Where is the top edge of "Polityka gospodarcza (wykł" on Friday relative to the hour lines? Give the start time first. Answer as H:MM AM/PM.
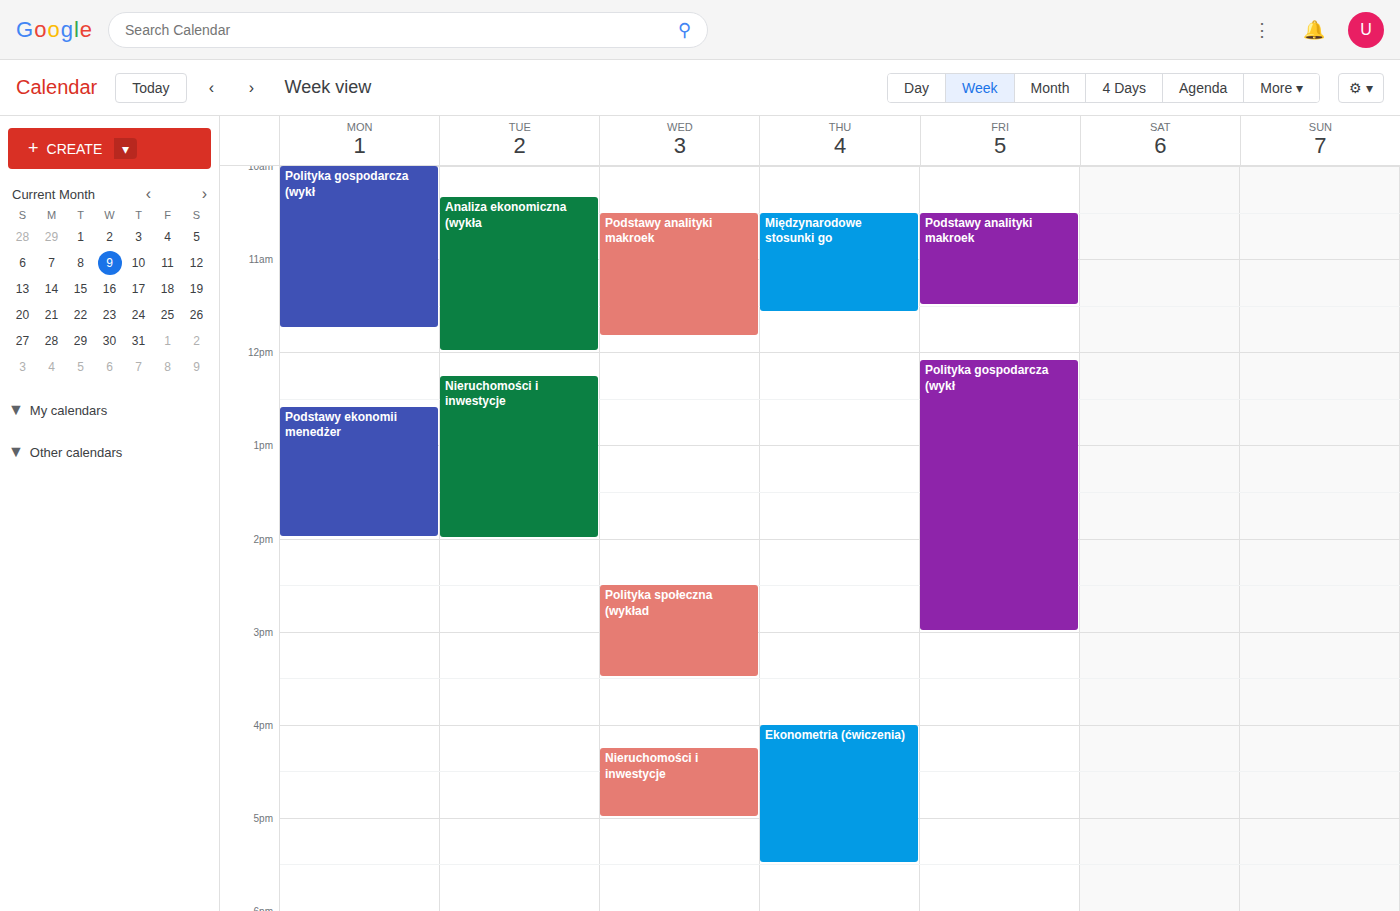
12:05 PM -- neither: 5 minutes below the 12 PM line and 55 minutes above the 1 PM line.